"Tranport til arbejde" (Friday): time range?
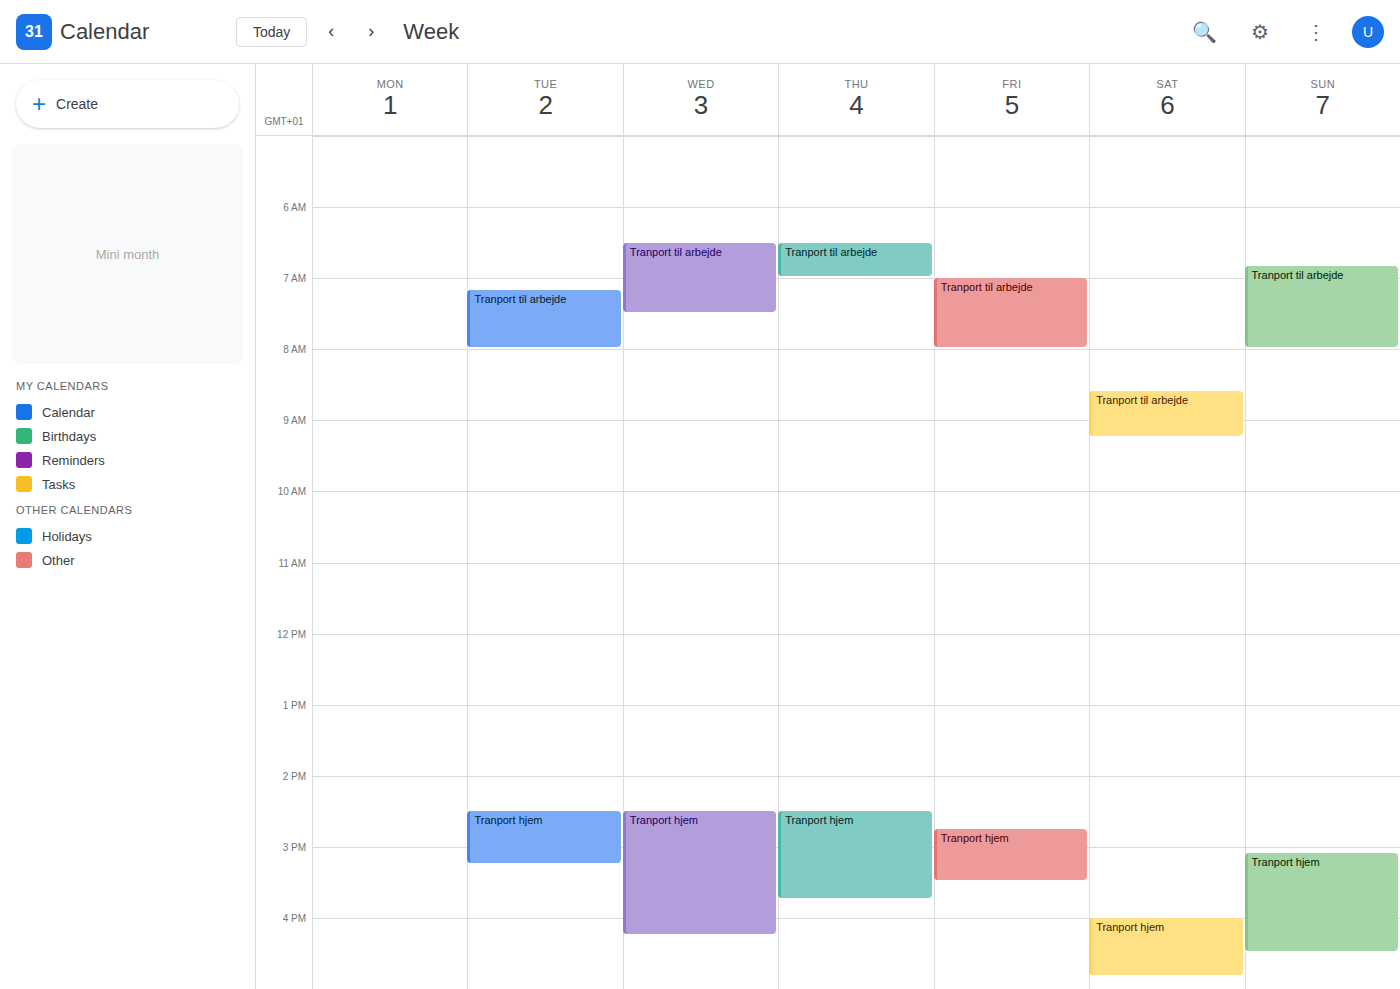
07:00 to 08:00